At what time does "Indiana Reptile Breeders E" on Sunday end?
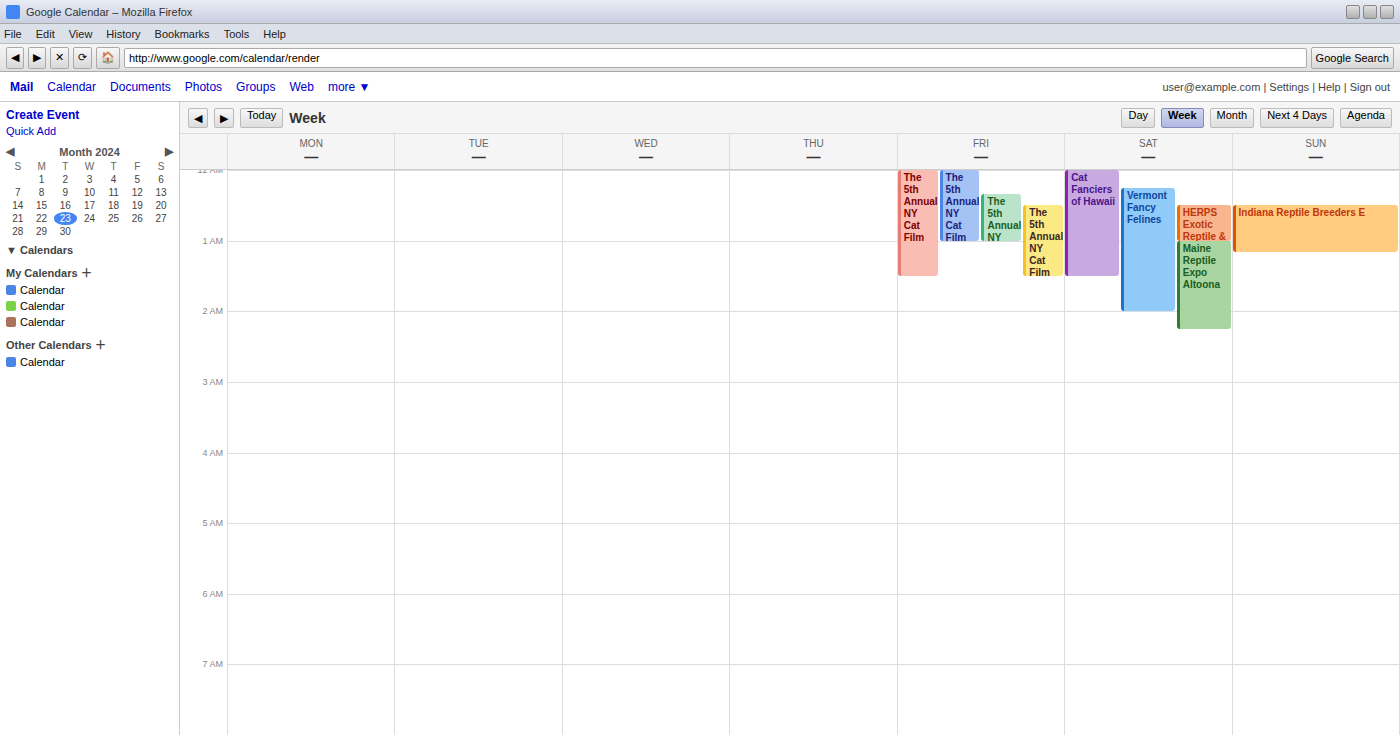
1:10 AM